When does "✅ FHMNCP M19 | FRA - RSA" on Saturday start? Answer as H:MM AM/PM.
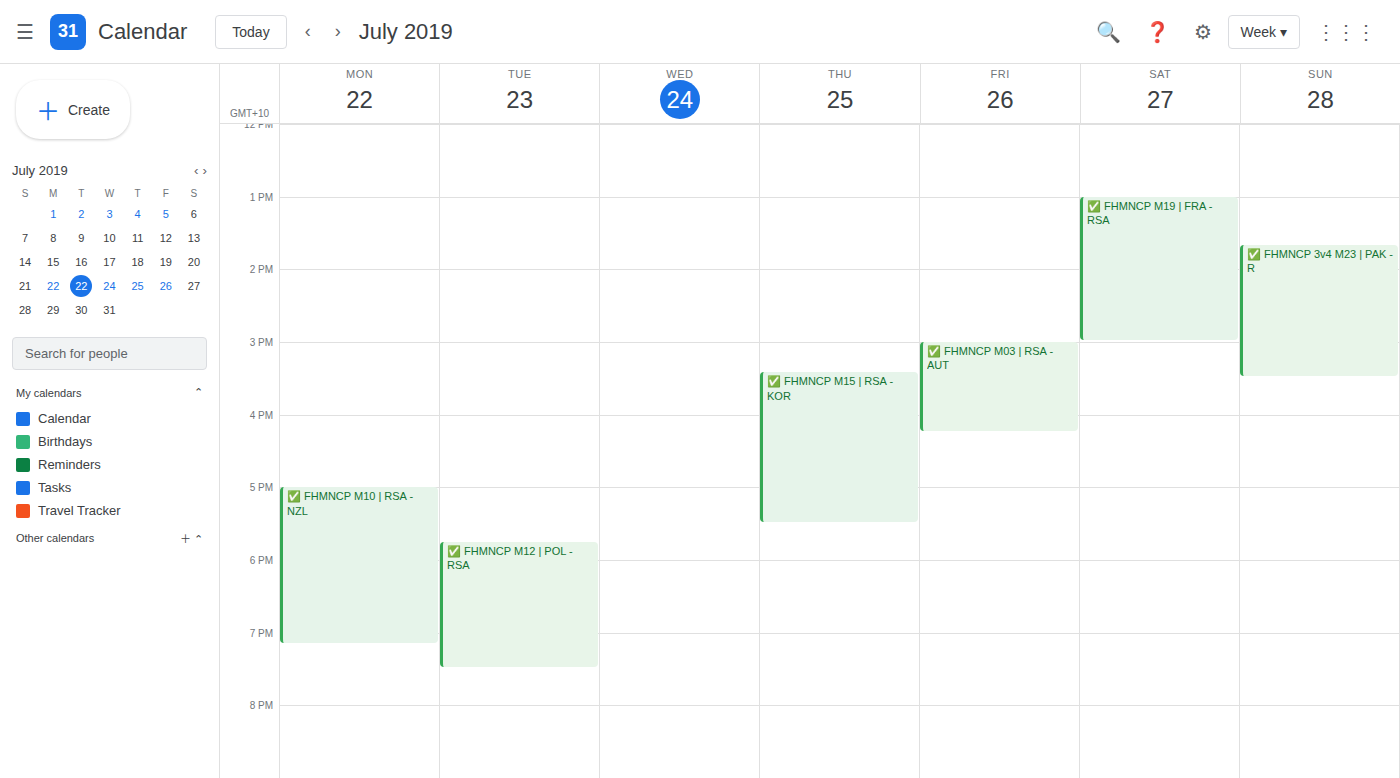
1:00 PM